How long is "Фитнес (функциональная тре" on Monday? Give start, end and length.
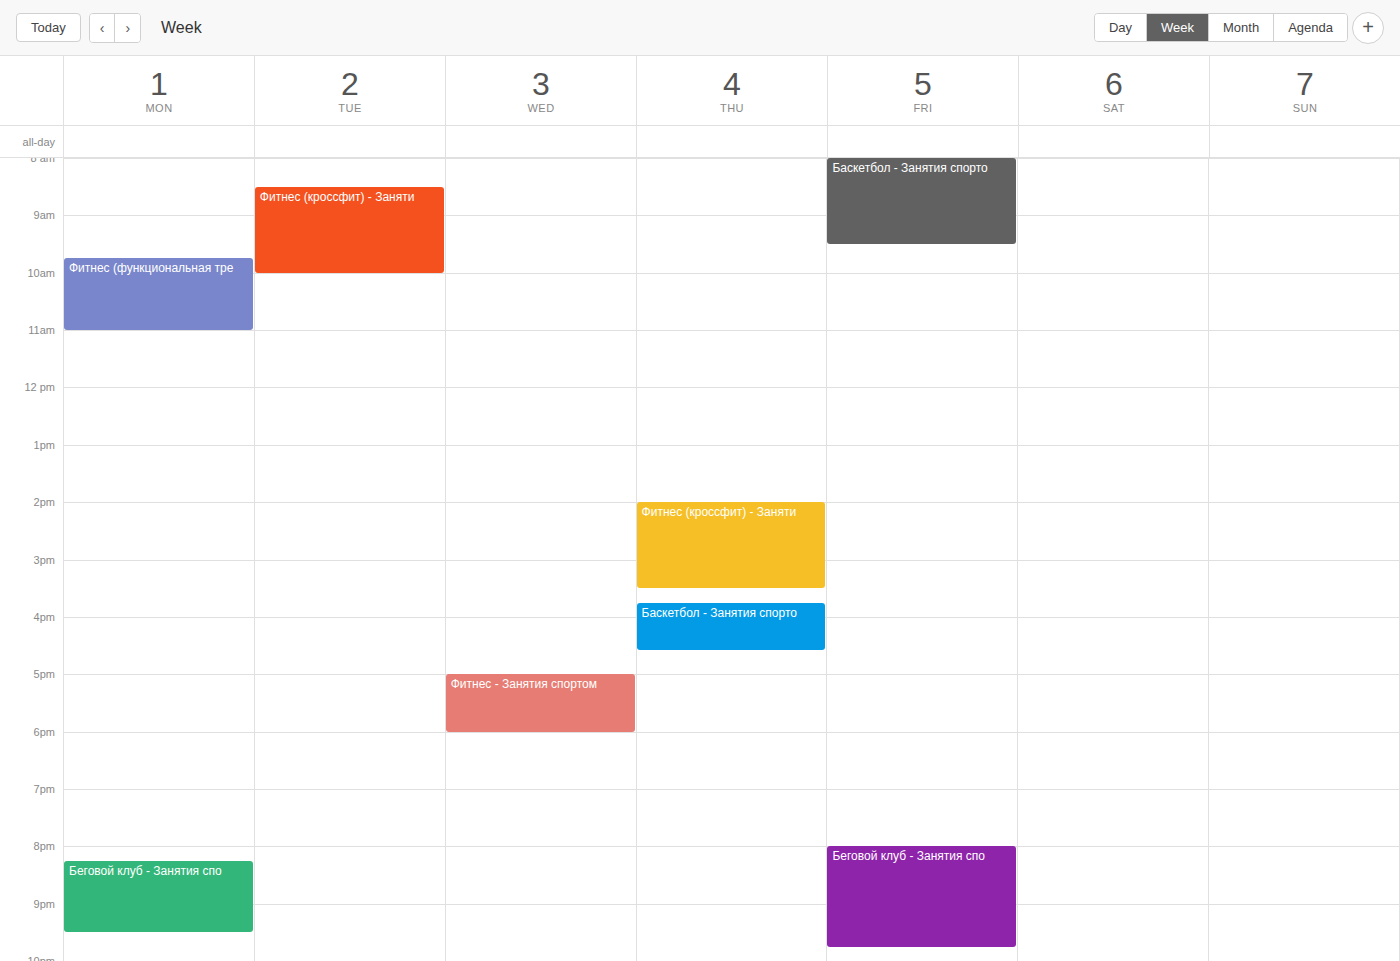
9:45 AM to 11:00 AM, 1 hour 15 minutes